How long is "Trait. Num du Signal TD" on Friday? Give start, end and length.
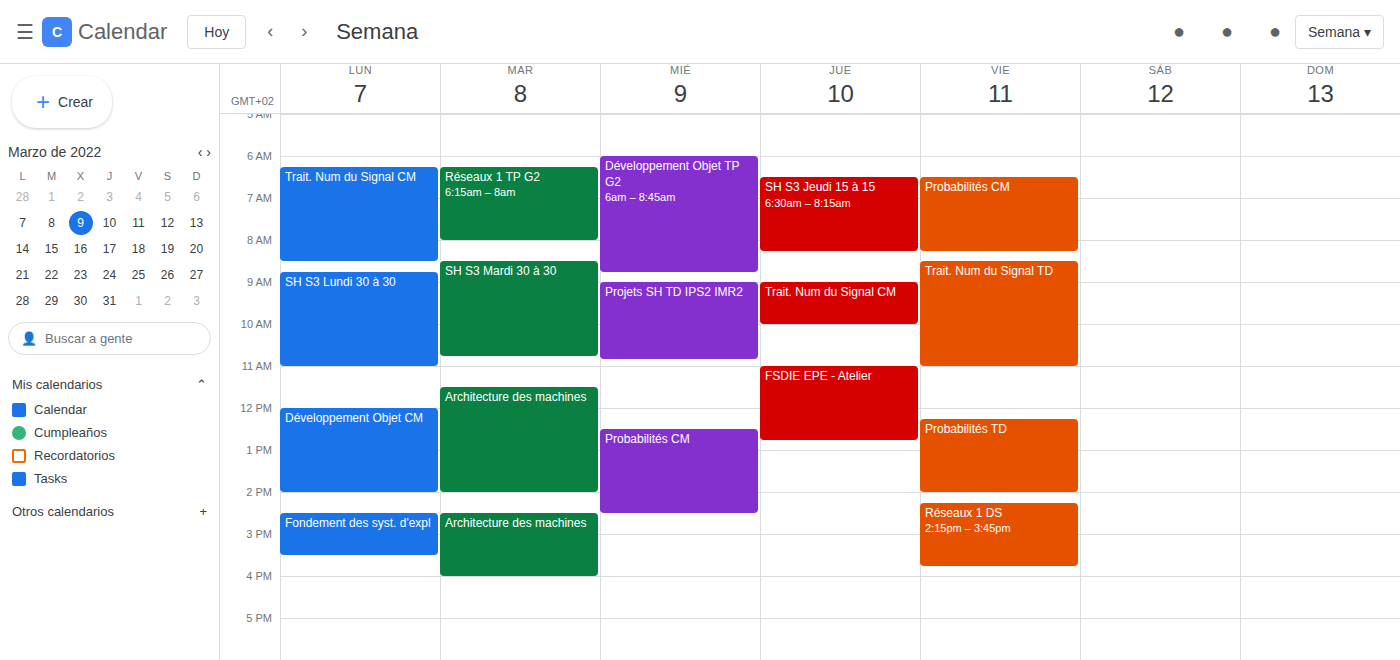
08:30 to 11:00, 2 hours 30 minutes